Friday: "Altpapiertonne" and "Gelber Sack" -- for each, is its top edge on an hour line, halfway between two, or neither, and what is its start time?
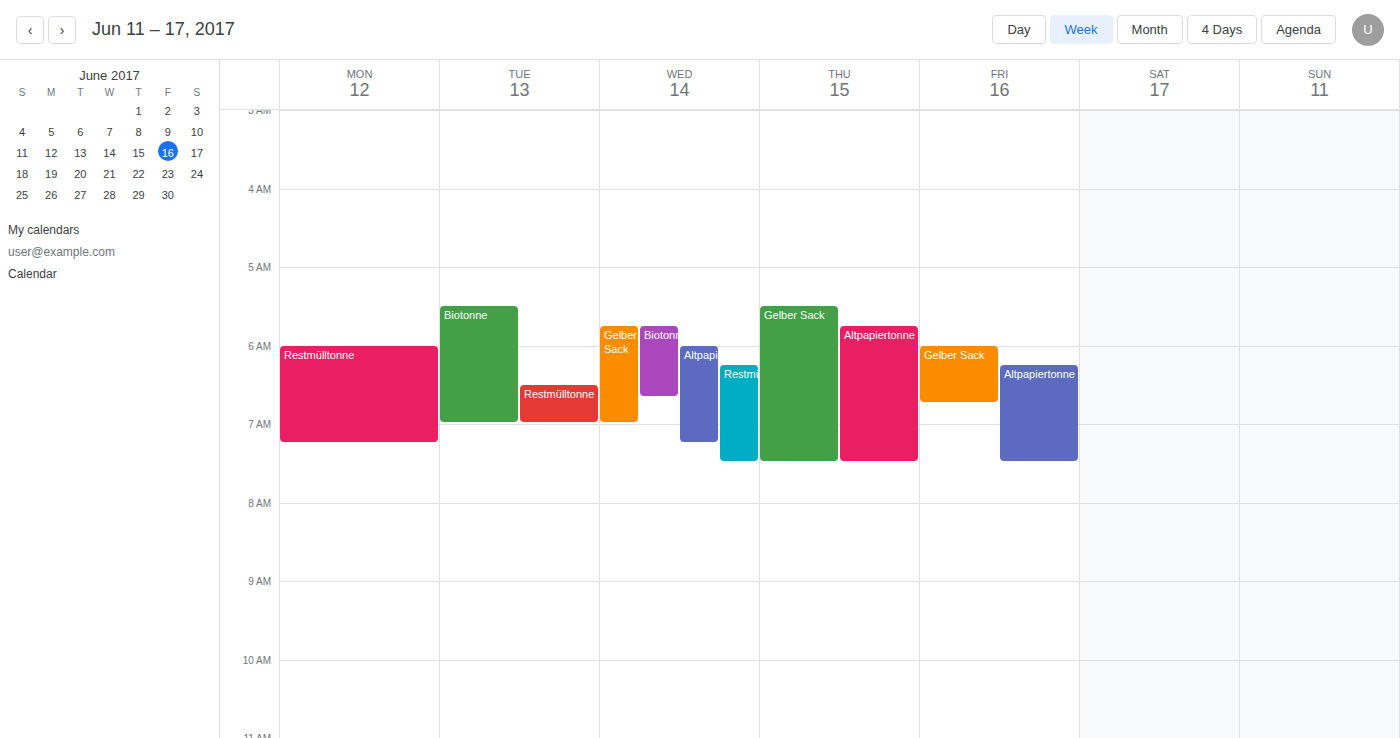
"Altpapiertonne": 6:15 AM, neither: a quarter of the way from the 6 AM line to the 7 AM line. "Gelber Sack": 6:00 AM, exactly on the 6 AM line.